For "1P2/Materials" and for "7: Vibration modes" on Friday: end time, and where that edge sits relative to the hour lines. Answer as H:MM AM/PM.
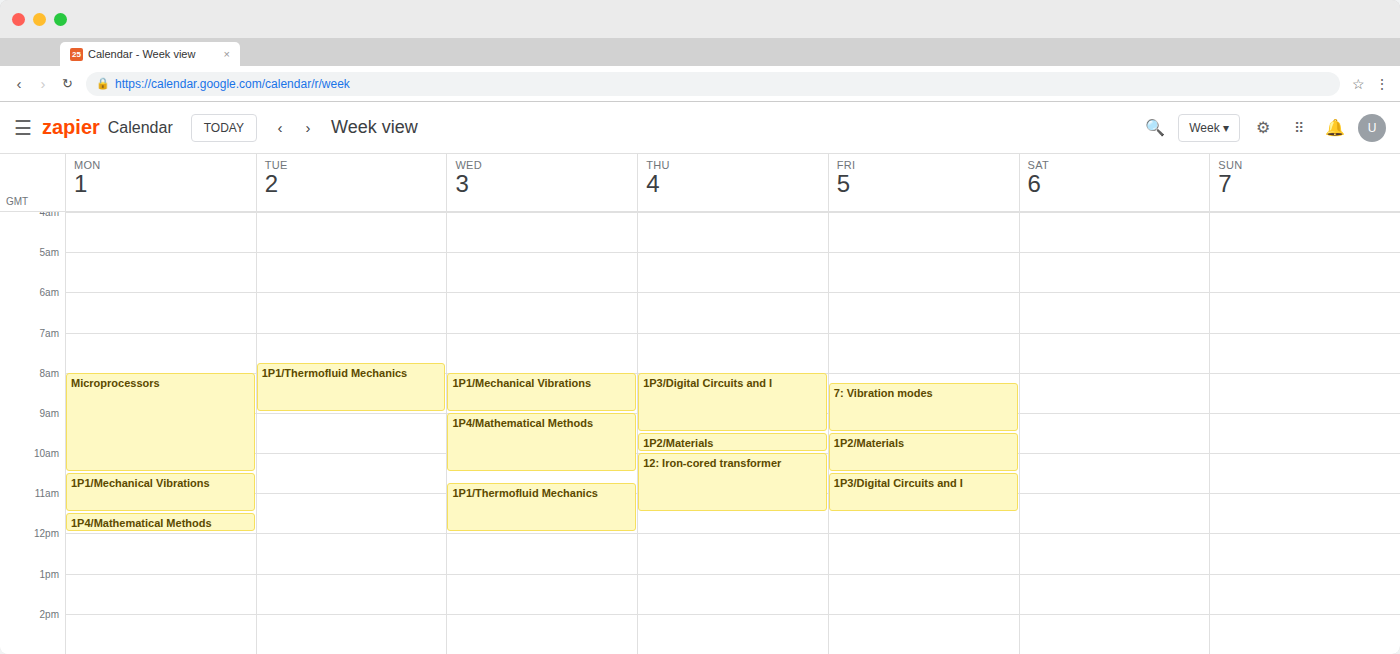
"1P2/Materials": 10:30 AM, halfway between the 10 AM and 11 AM lines. "7: Vibration modes": 9:30 AM, halfway between the 9 AM and 10 AM lines.